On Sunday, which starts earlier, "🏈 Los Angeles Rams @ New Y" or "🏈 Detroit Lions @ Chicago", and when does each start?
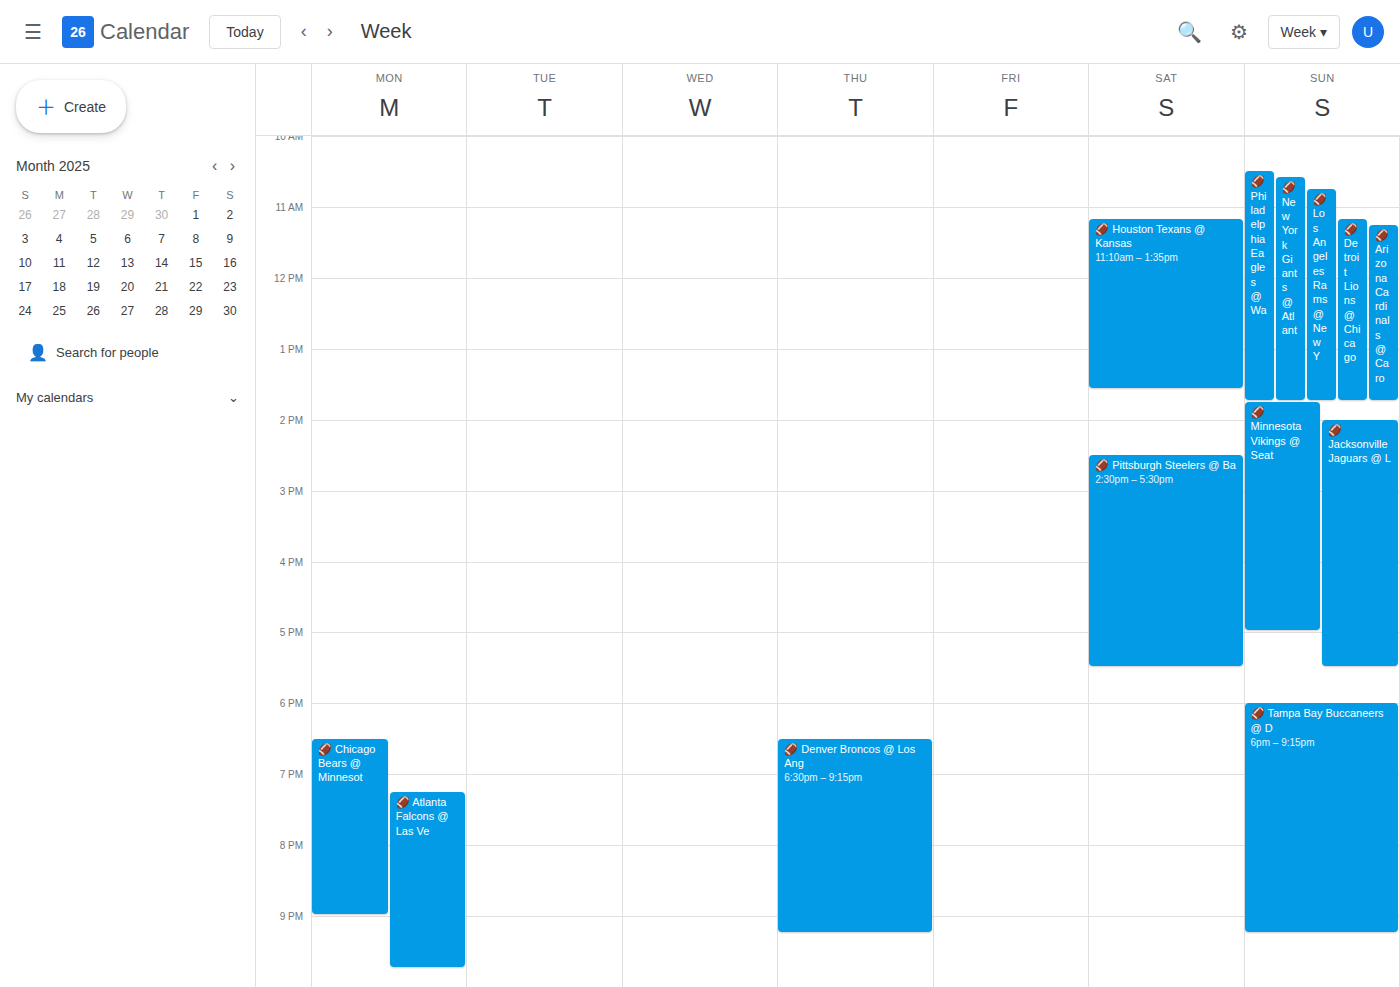
"🏈 Los Angeles Rams @ New Y" 10:45 AM; "🏈 Detroit Lions @ Chicago" 11:10 AM.